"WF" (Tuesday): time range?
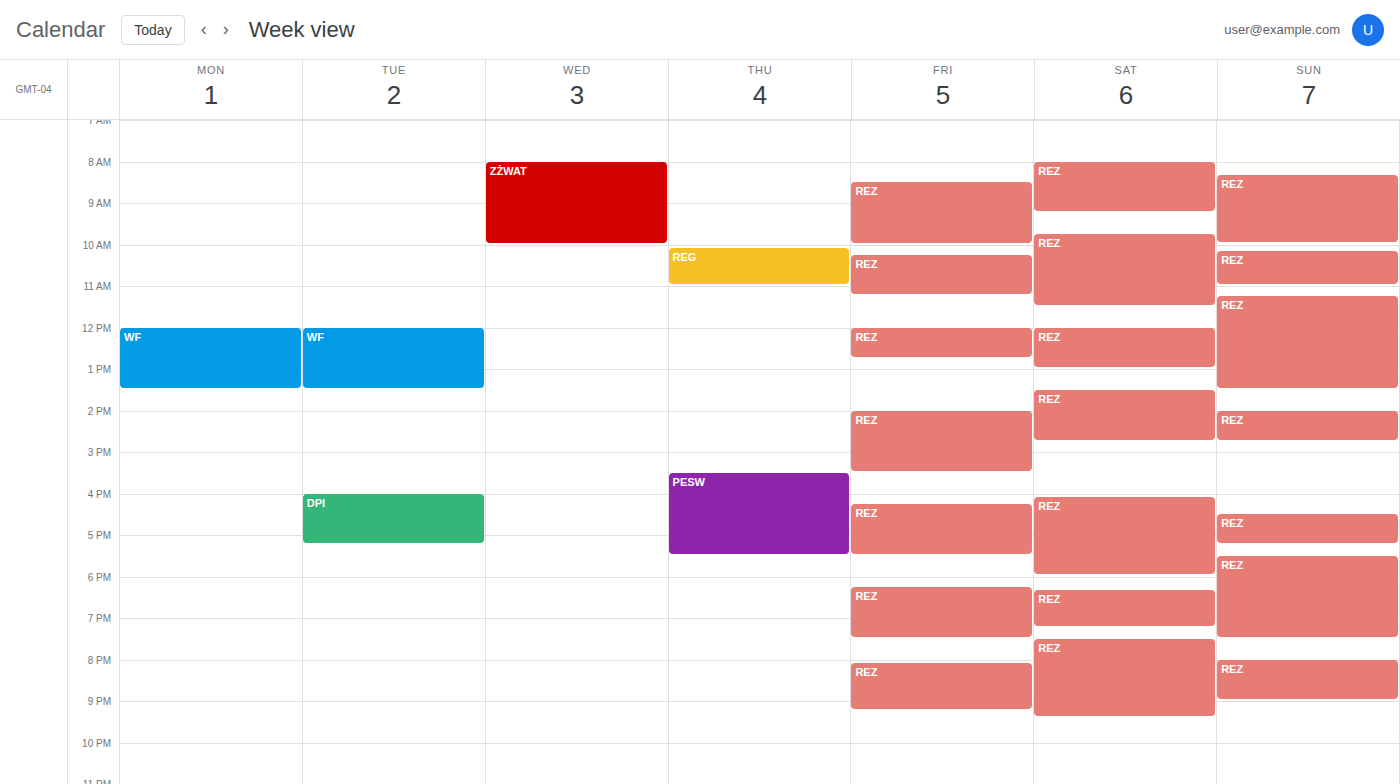
12:00 to 13:30